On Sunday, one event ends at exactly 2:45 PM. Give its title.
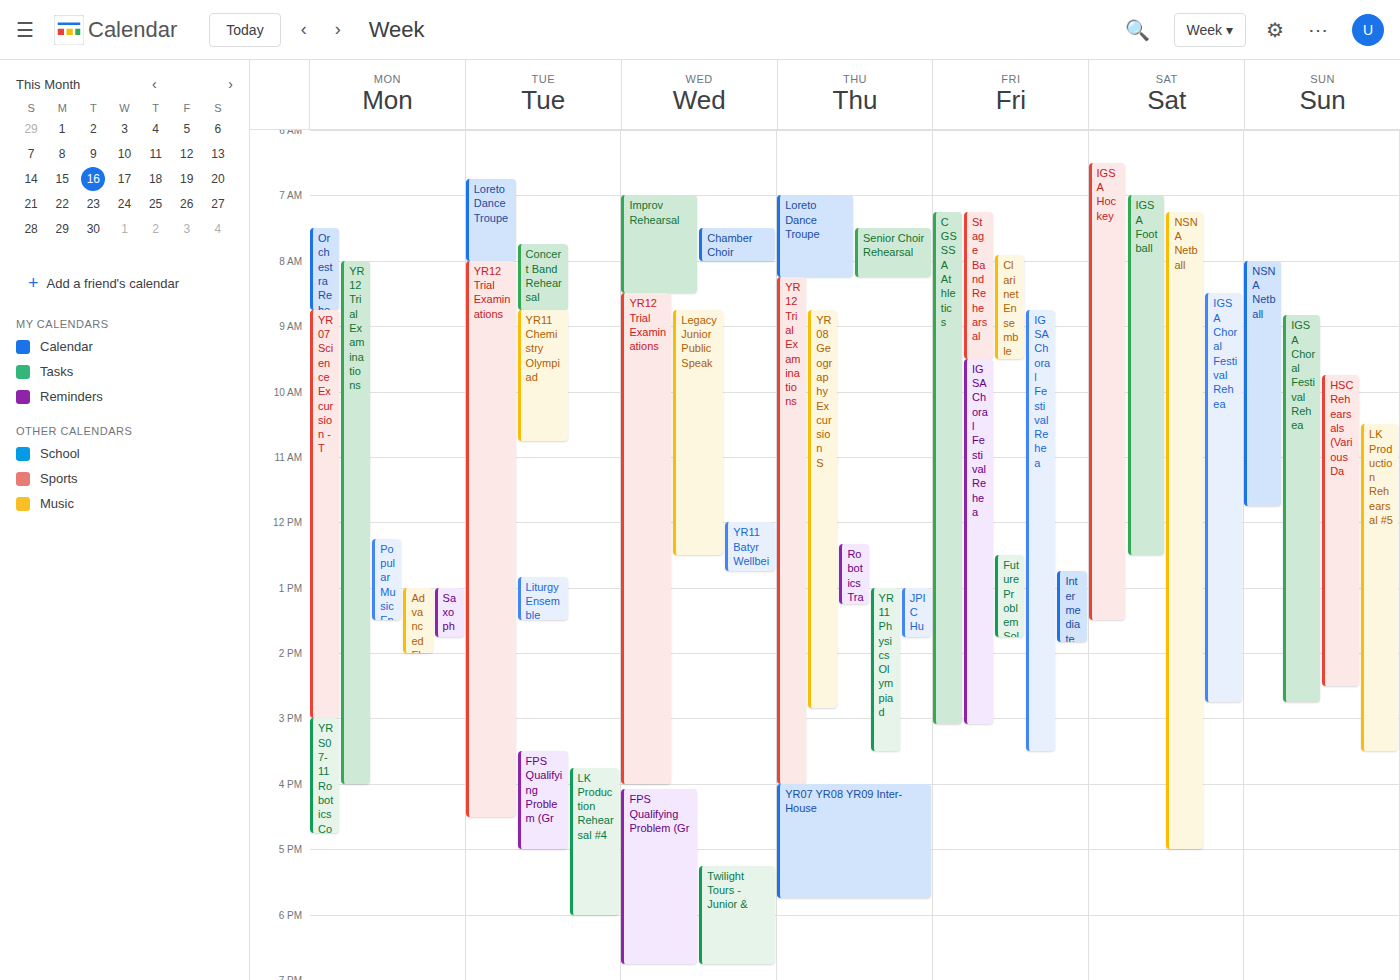
"IGSA Choral Festival Rehea"